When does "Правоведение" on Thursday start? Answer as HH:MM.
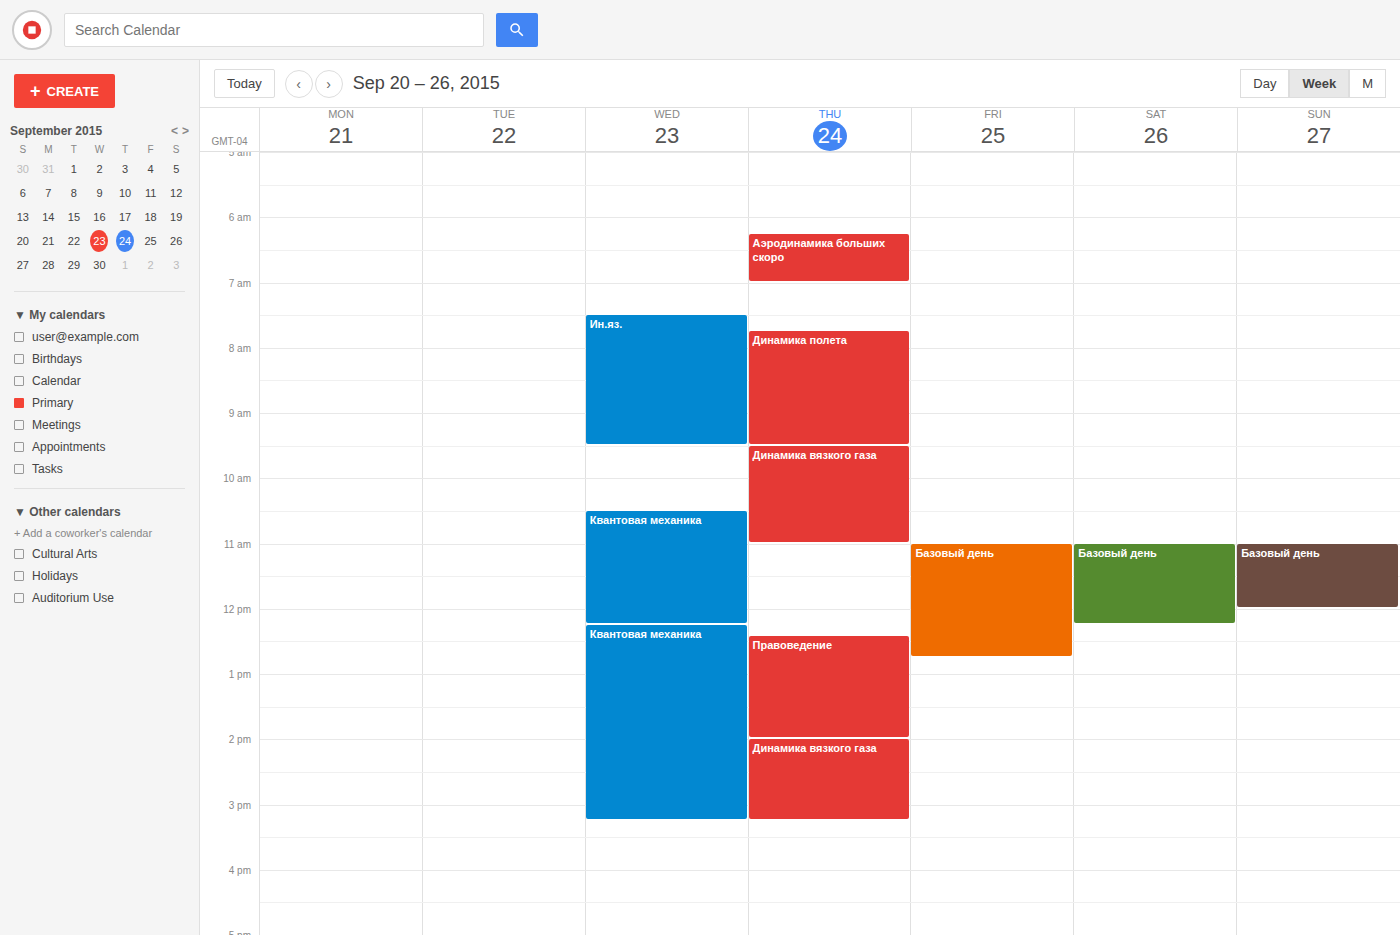
12:25